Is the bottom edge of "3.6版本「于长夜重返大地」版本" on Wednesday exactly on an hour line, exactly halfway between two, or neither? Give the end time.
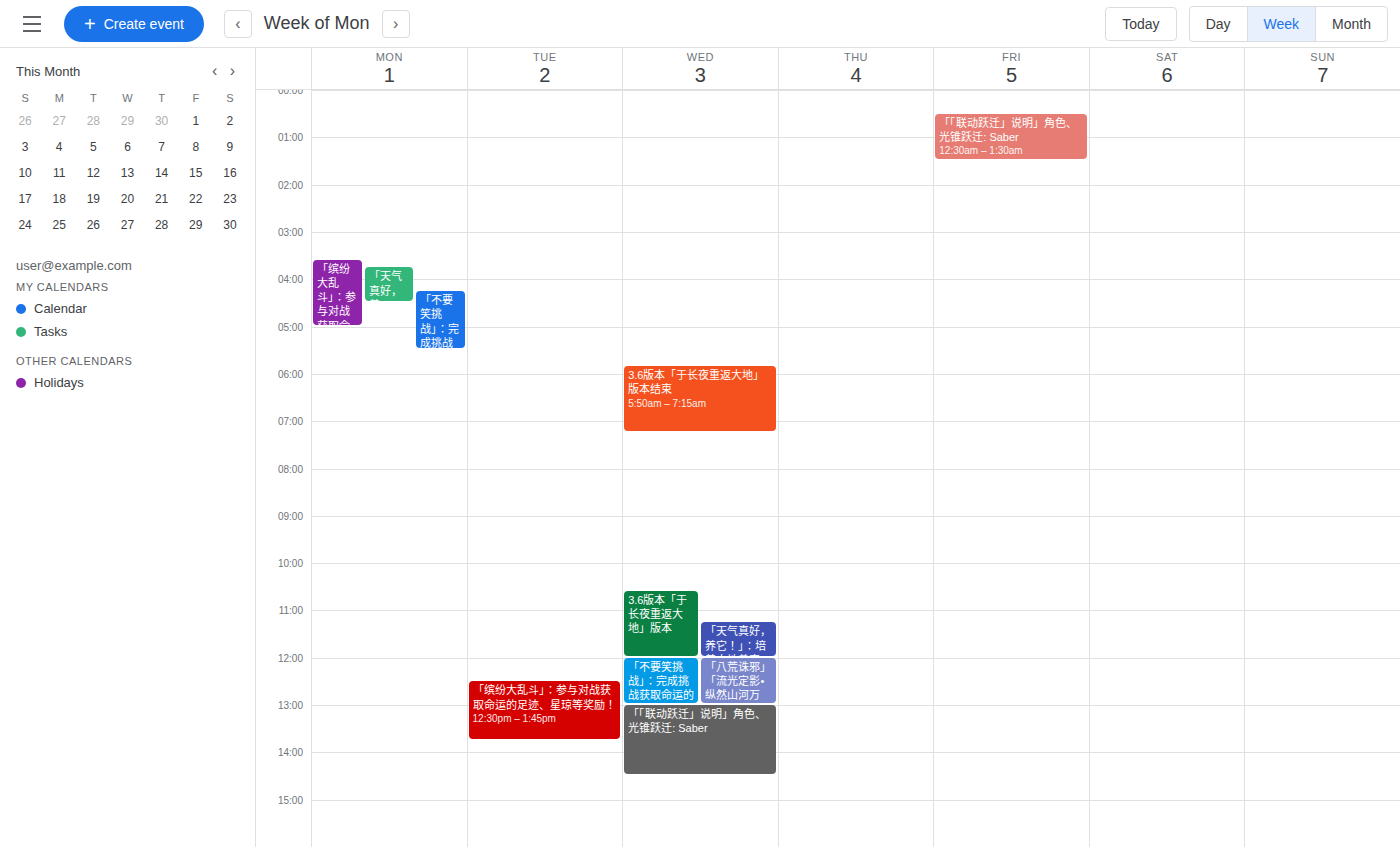
12:00 PM -- exactly on the 12 PM line.